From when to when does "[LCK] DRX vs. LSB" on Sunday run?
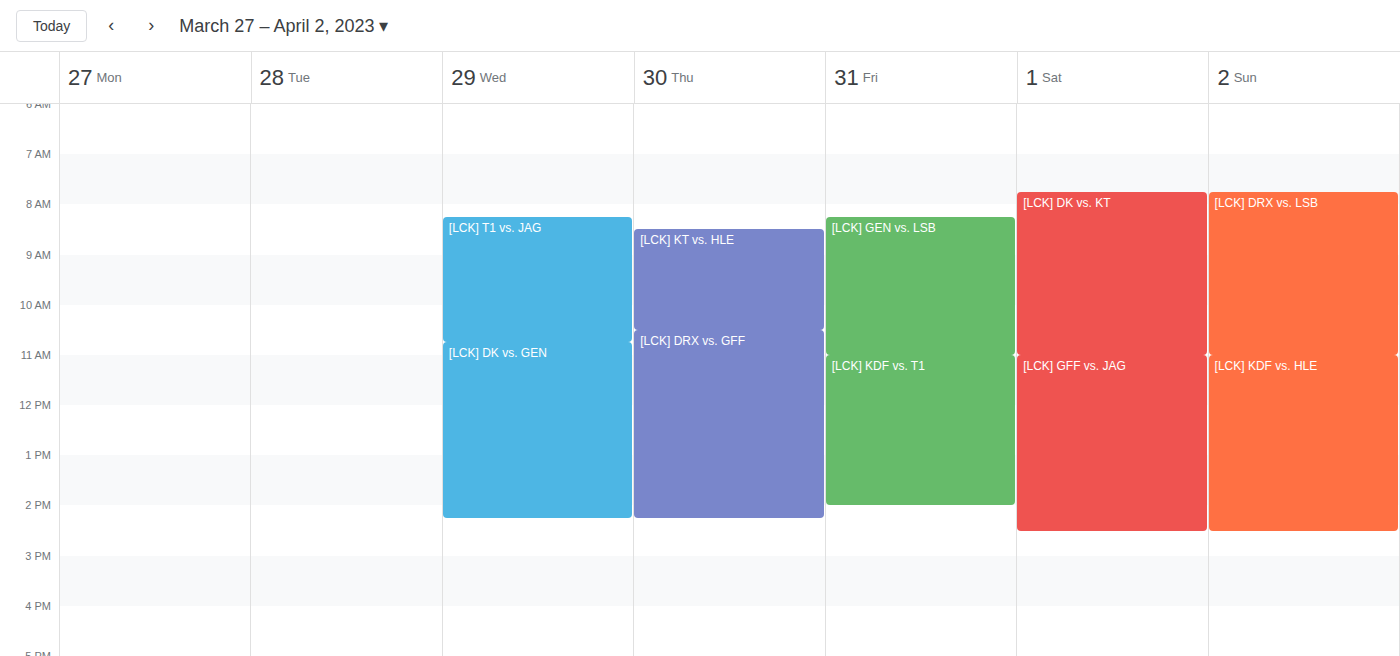
7:45 AM to 11:00 AM